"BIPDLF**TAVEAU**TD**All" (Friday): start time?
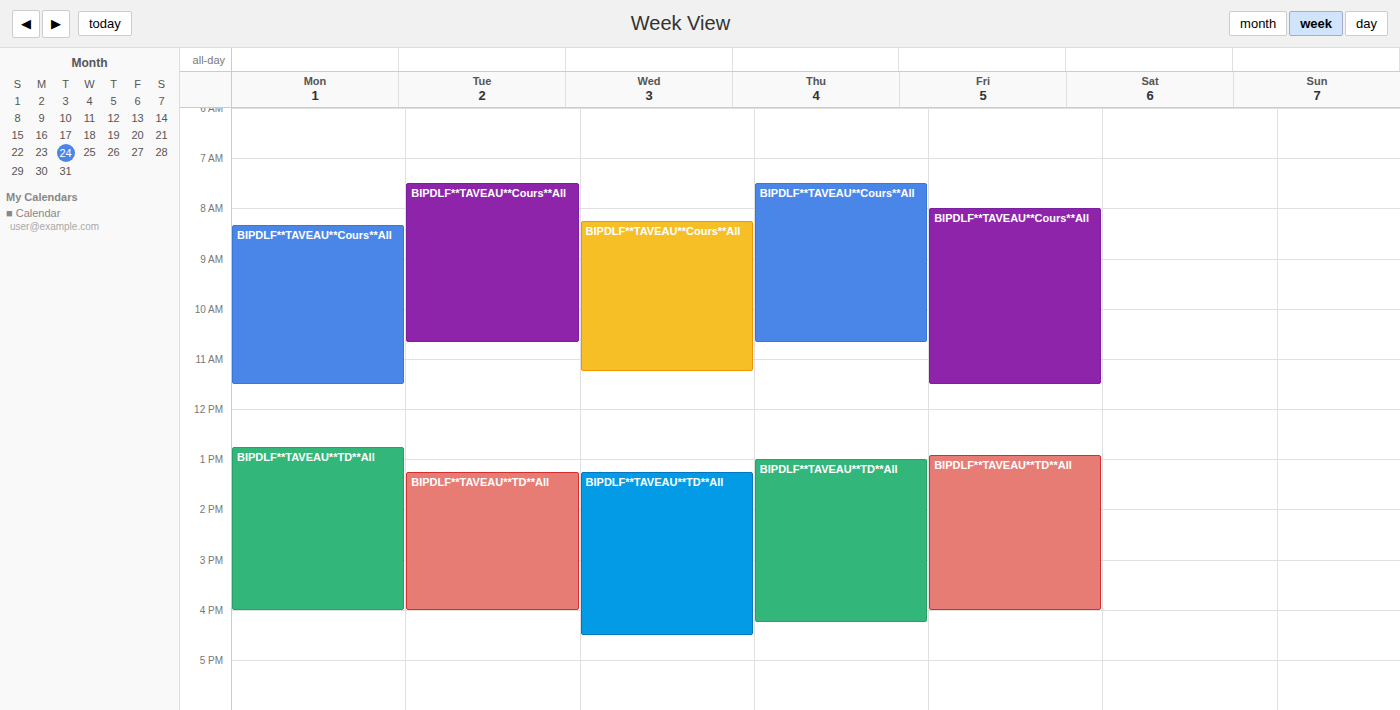
12:55 PM